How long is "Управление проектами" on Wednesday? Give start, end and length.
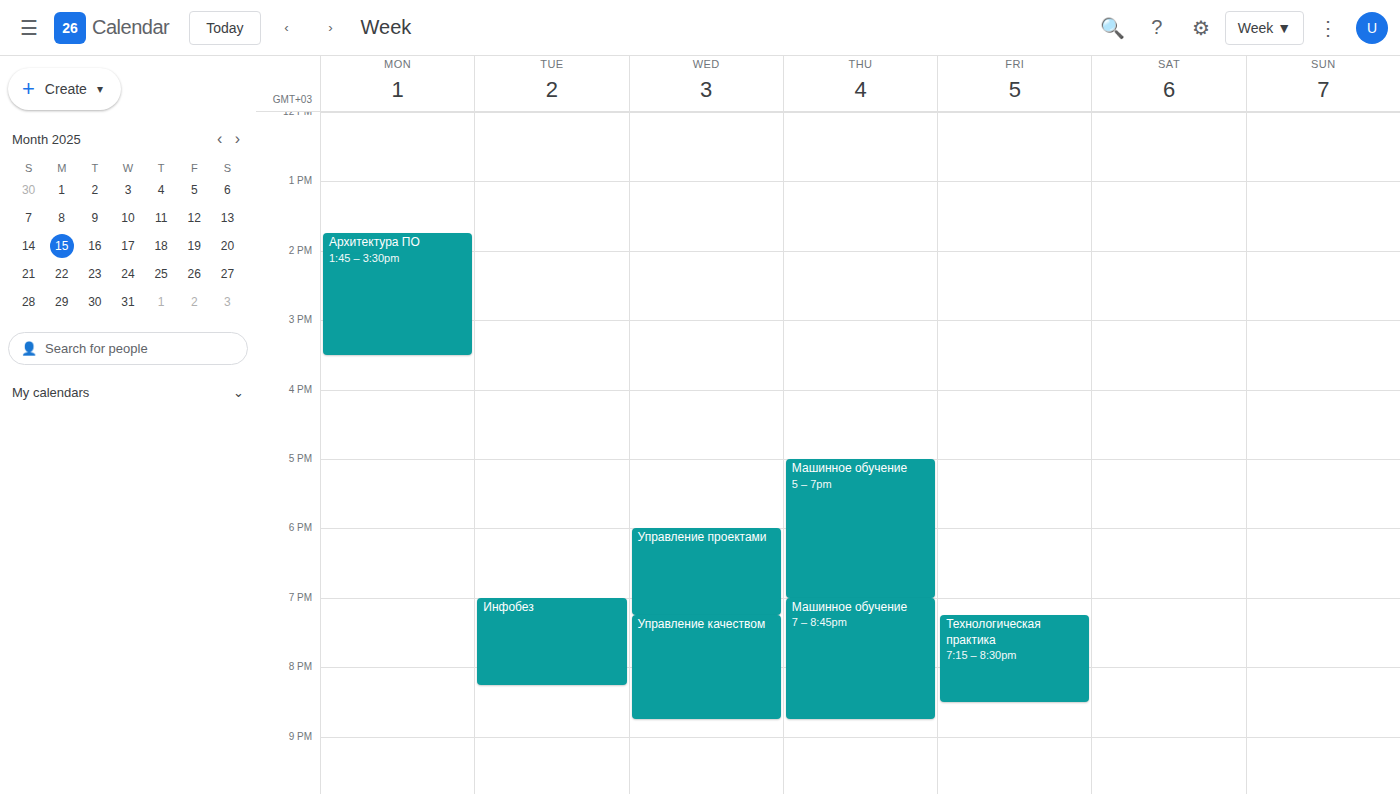
6:00 PM to 7:15 PM, 1 hour 15 minutes